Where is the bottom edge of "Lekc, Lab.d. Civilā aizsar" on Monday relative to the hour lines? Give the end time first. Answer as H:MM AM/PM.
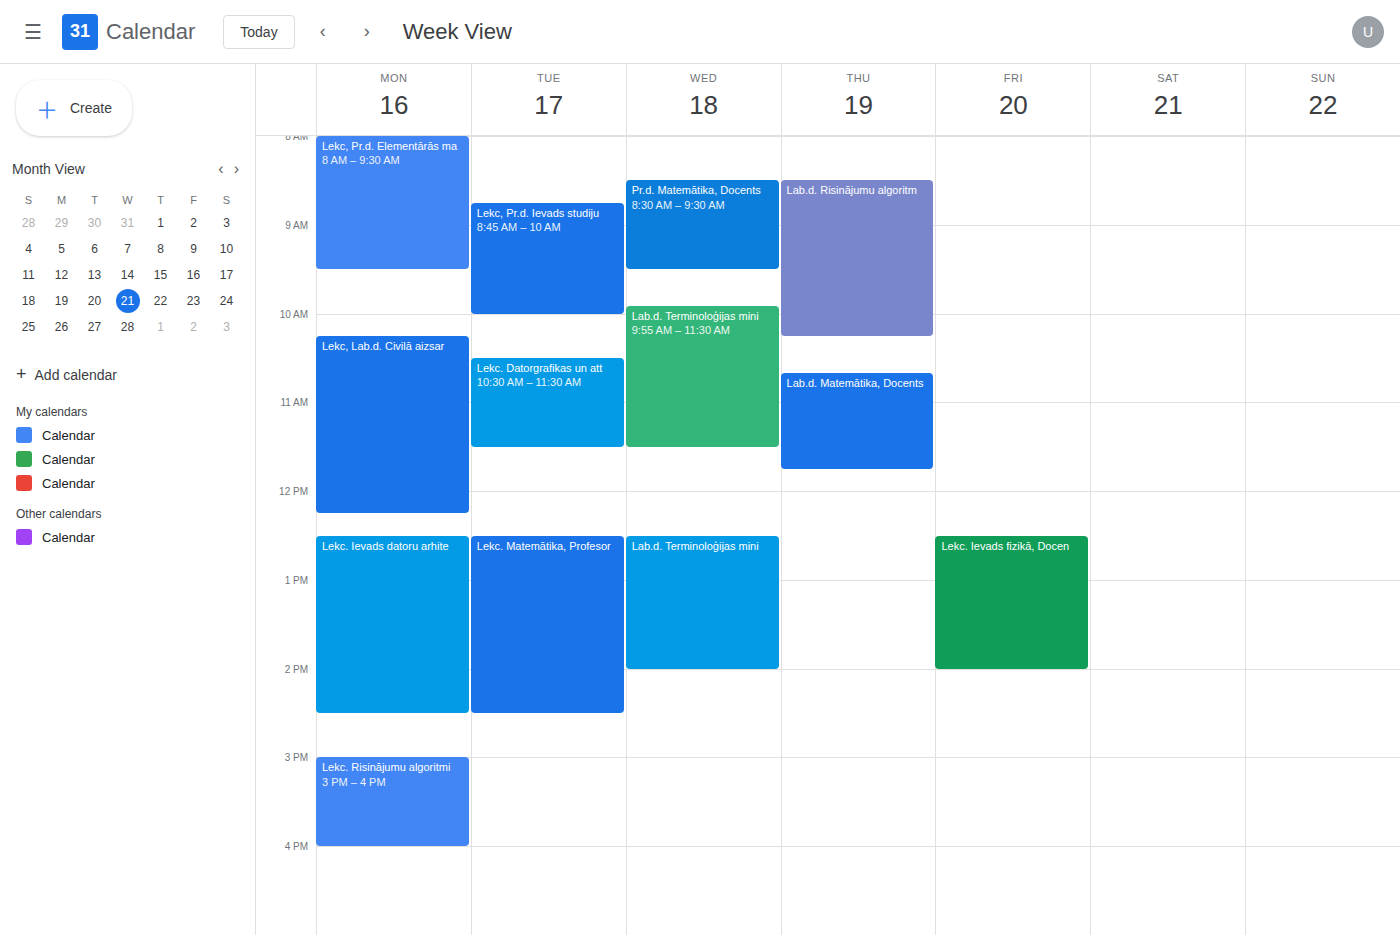
12:15 PM -- neither: a quarter of the way from the 12 PM line to the 1 PM line.